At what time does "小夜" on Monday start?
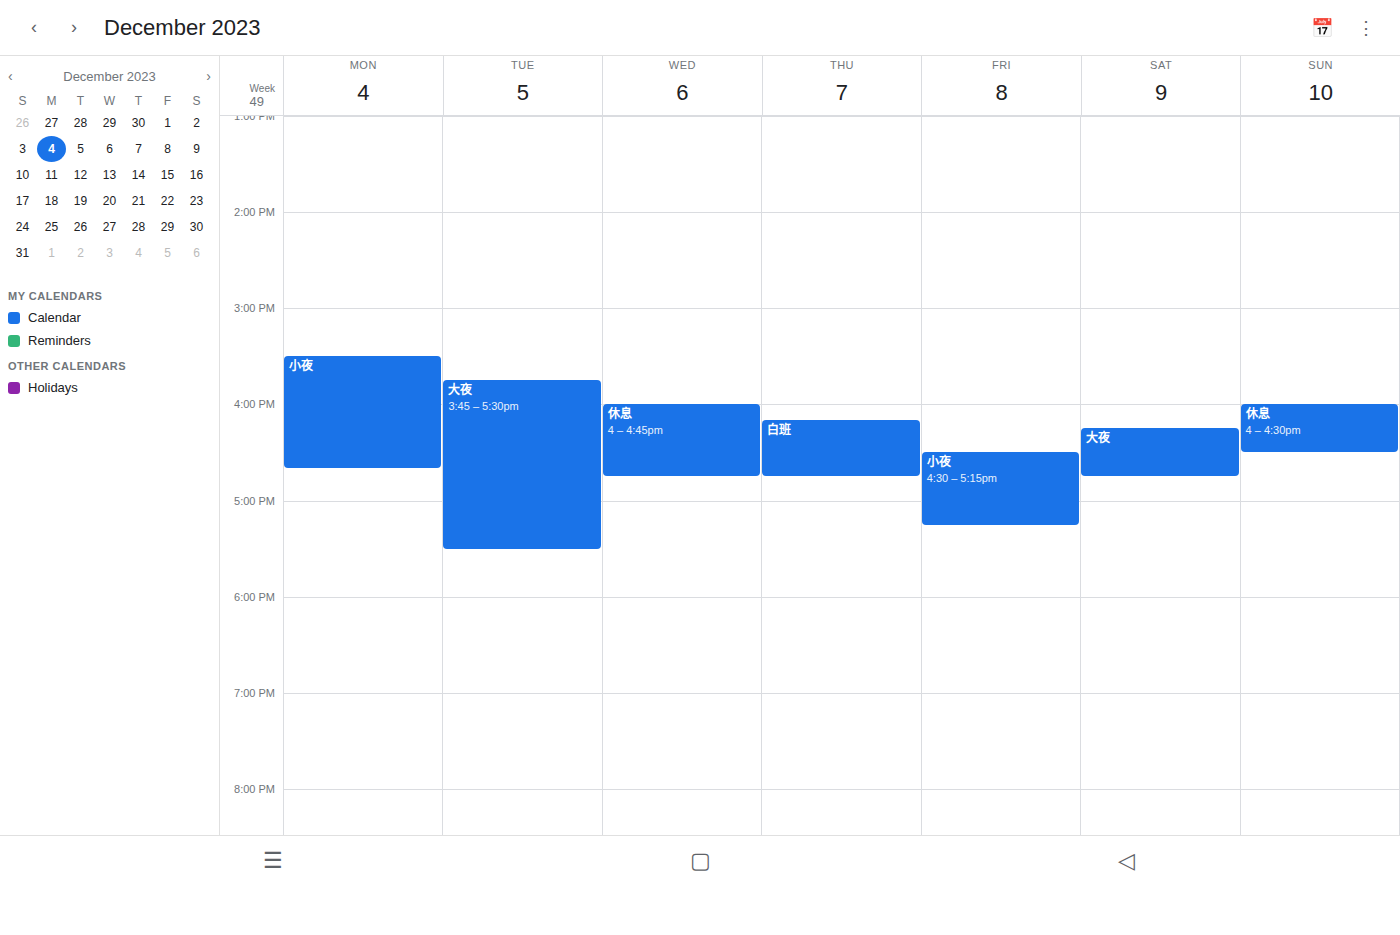
3:30 PM